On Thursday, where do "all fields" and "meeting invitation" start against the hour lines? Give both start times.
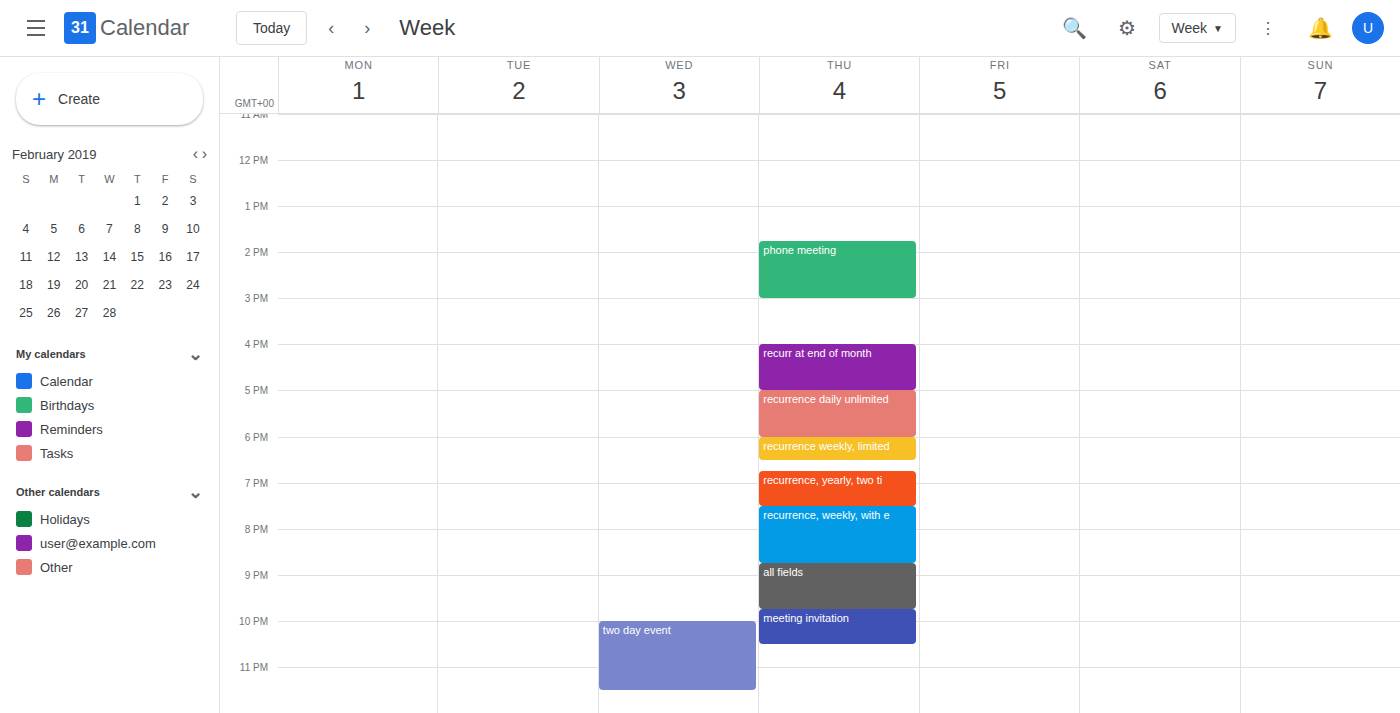
"all fields": 8:45 PM, neither: three quarters of the way from the 8 PM line to the 9 PM line. "meeting invitation": 9:45 PM, neither: three quarters of the way from the 9 PM line to the 10 PM line.